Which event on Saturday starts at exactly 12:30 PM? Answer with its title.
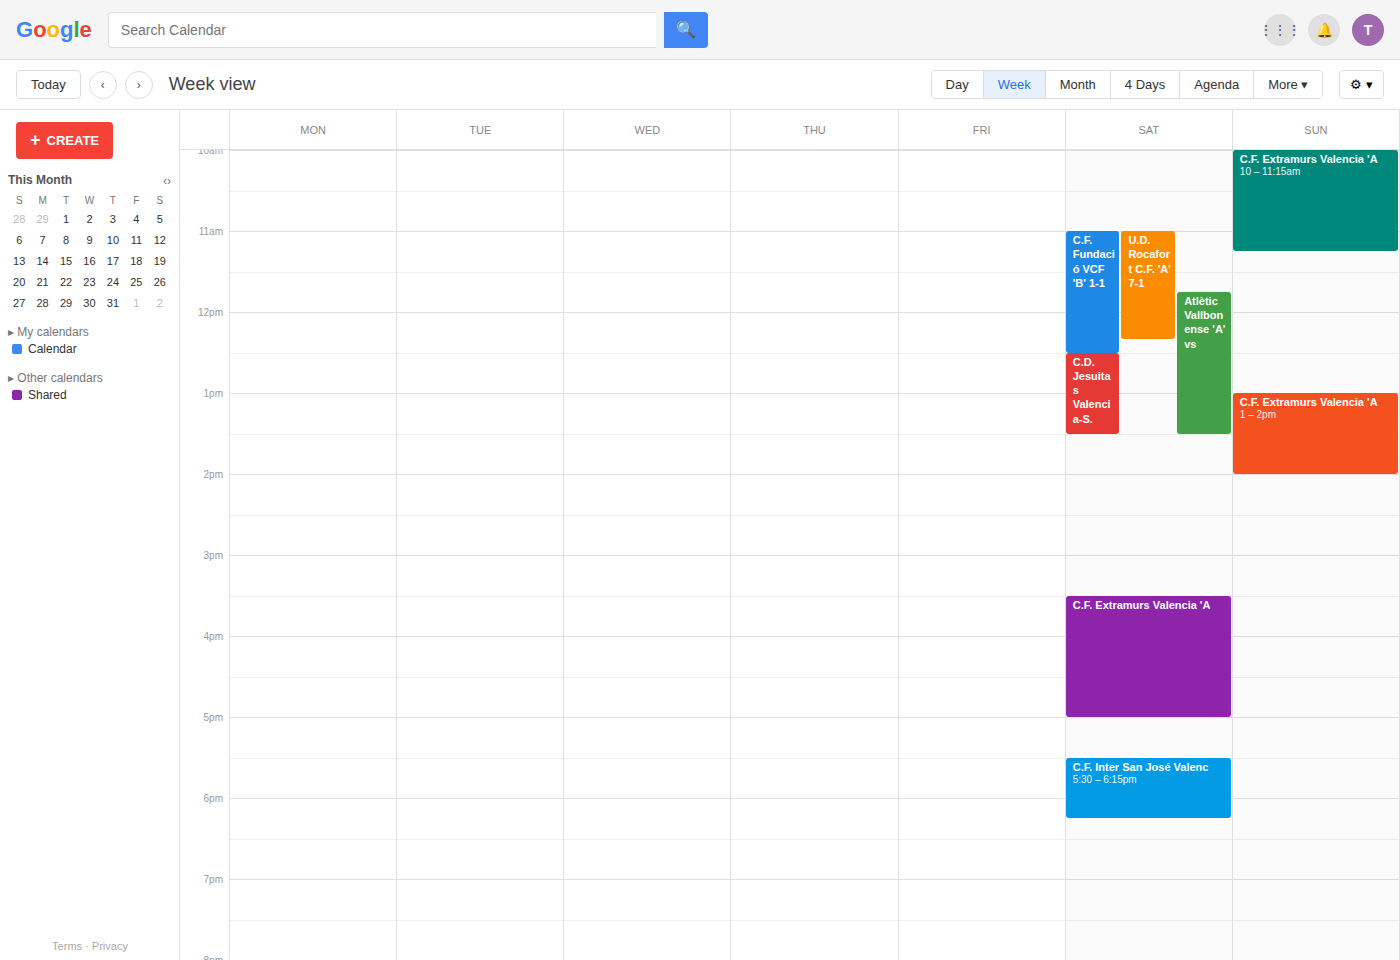
"C.D. Jesuitas Valencia-S."